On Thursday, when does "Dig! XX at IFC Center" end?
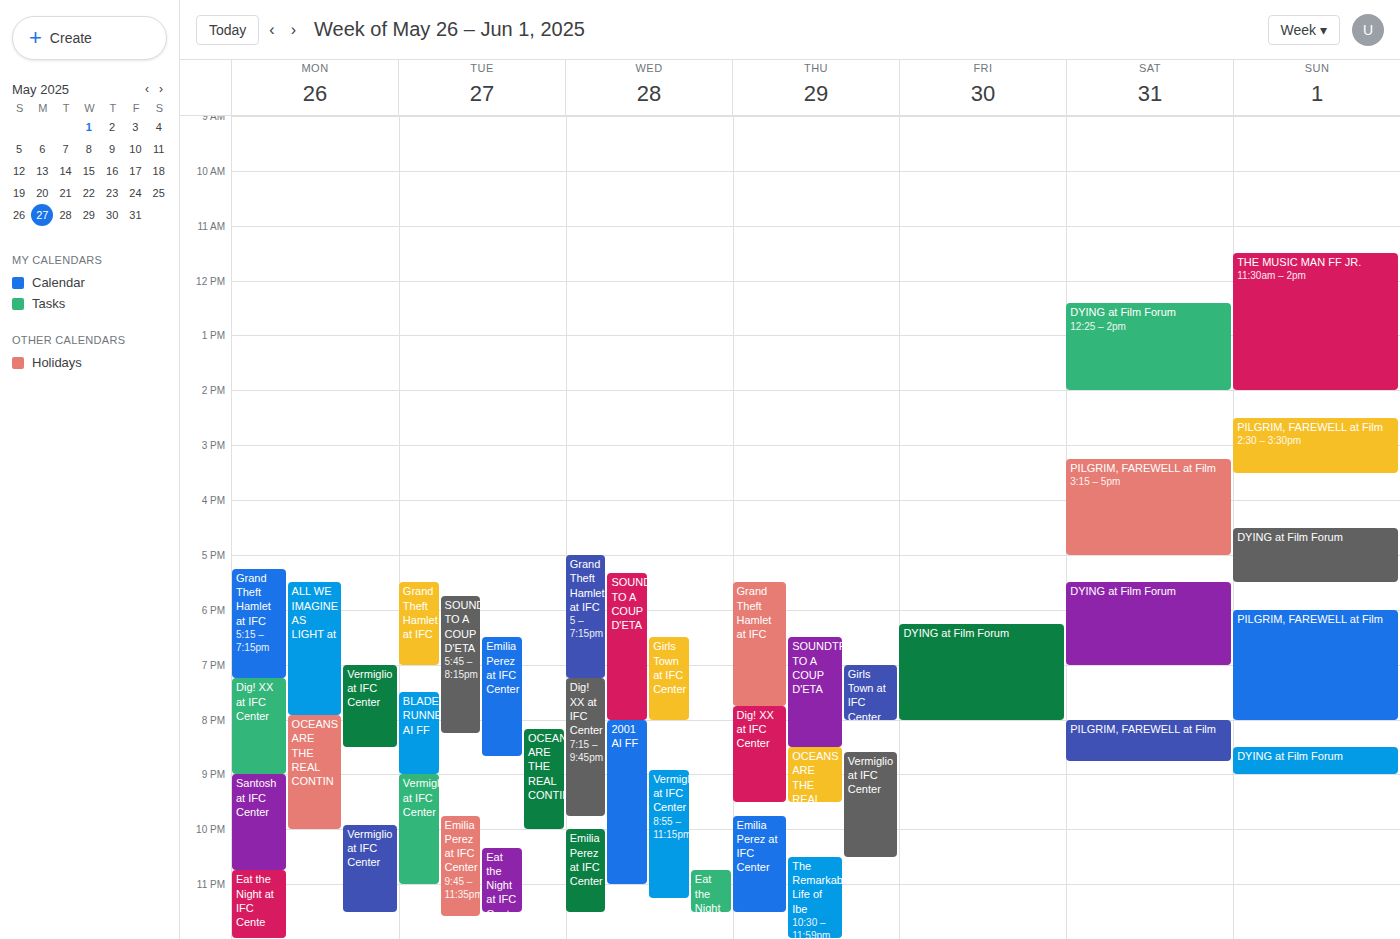
9:30 PM